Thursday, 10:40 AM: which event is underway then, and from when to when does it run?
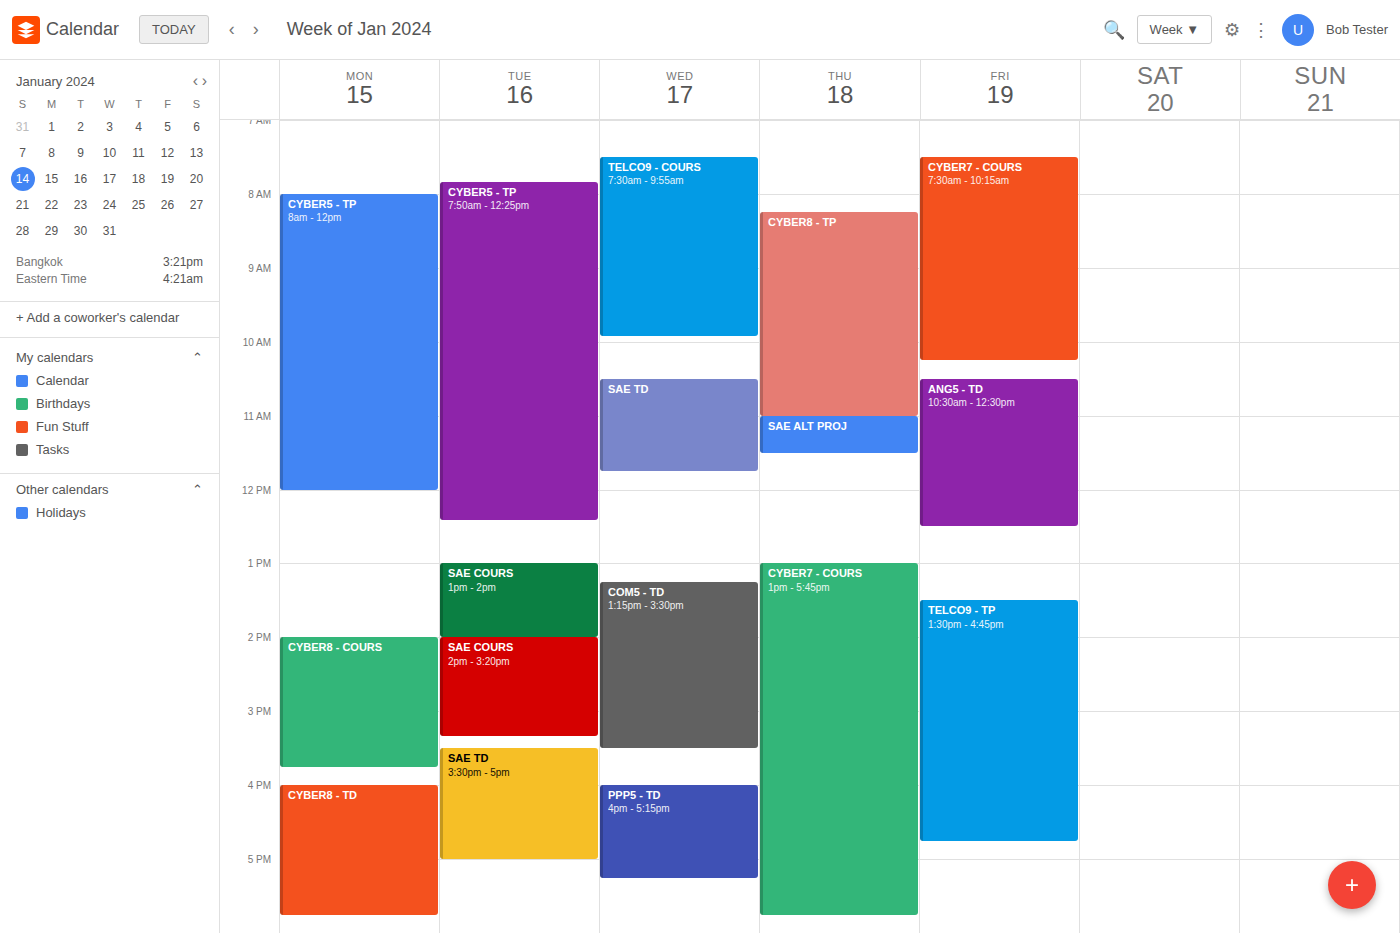
"CYBER8 - TP", 8:15 AM to 11:00 AM